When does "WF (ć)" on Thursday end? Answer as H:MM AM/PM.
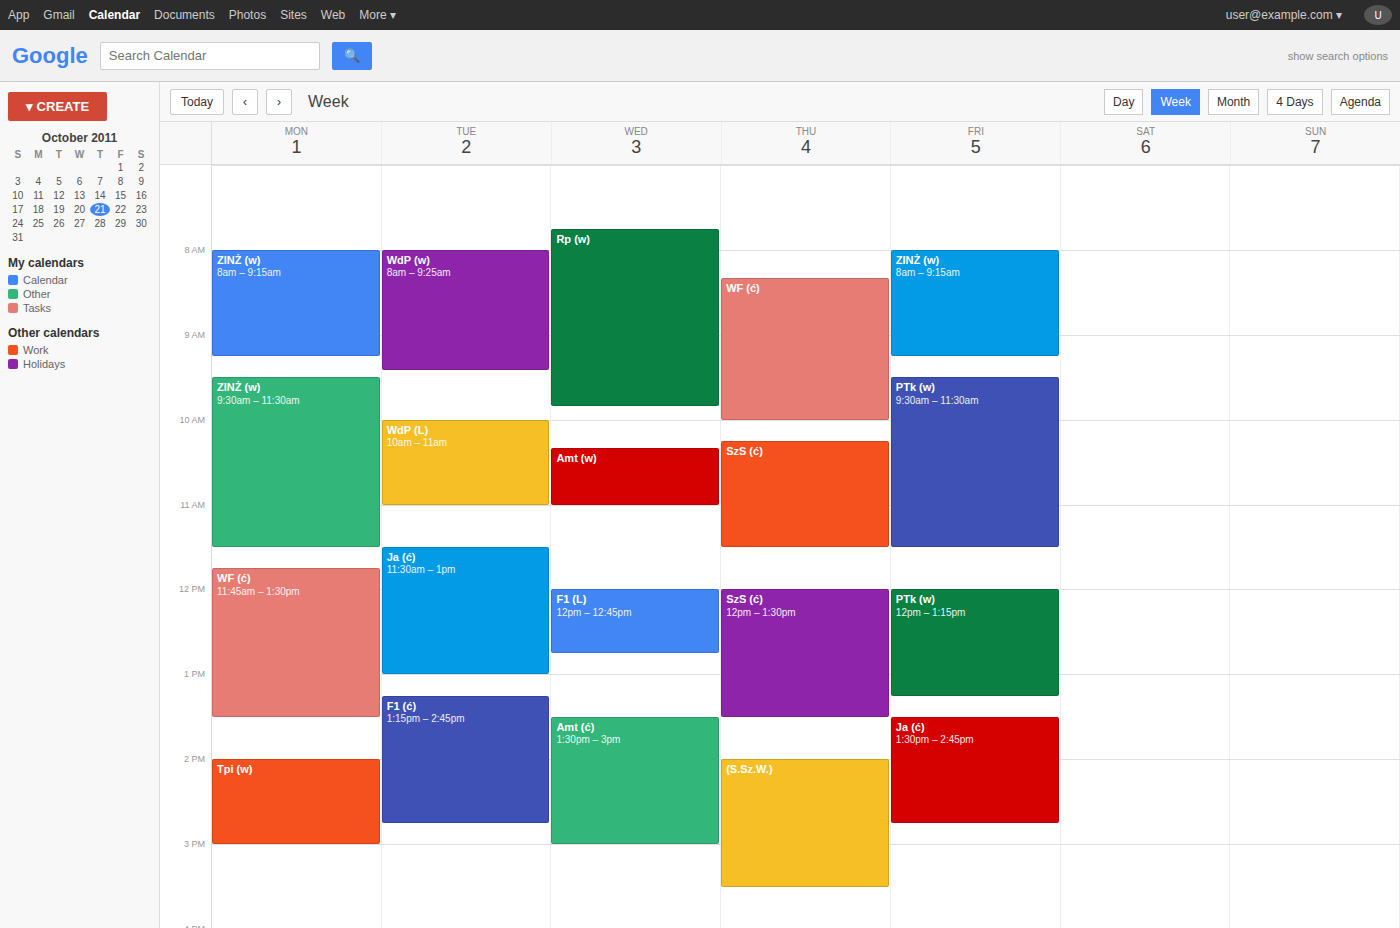
10:00 AM